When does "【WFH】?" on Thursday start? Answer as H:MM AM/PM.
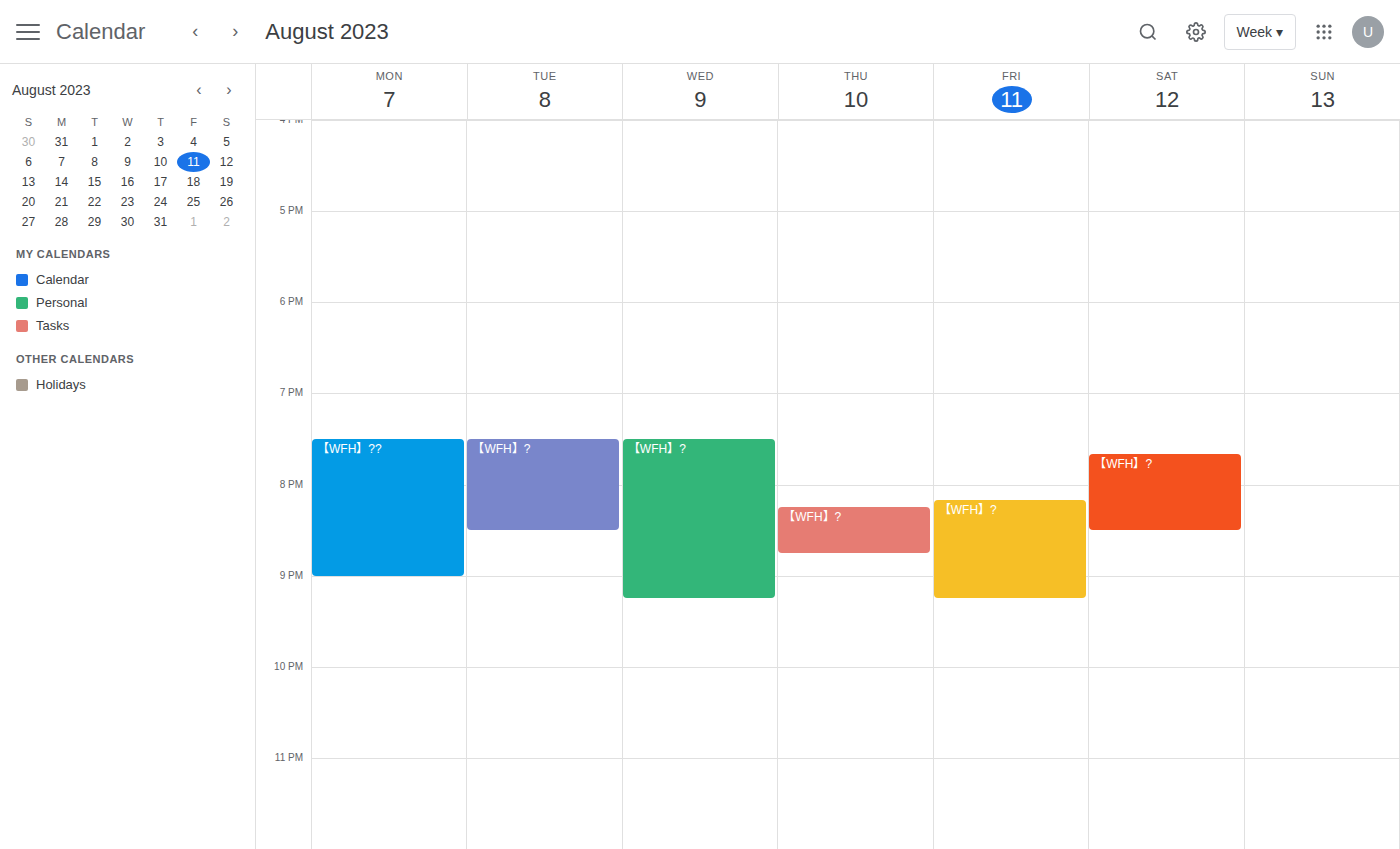
8:15 PM